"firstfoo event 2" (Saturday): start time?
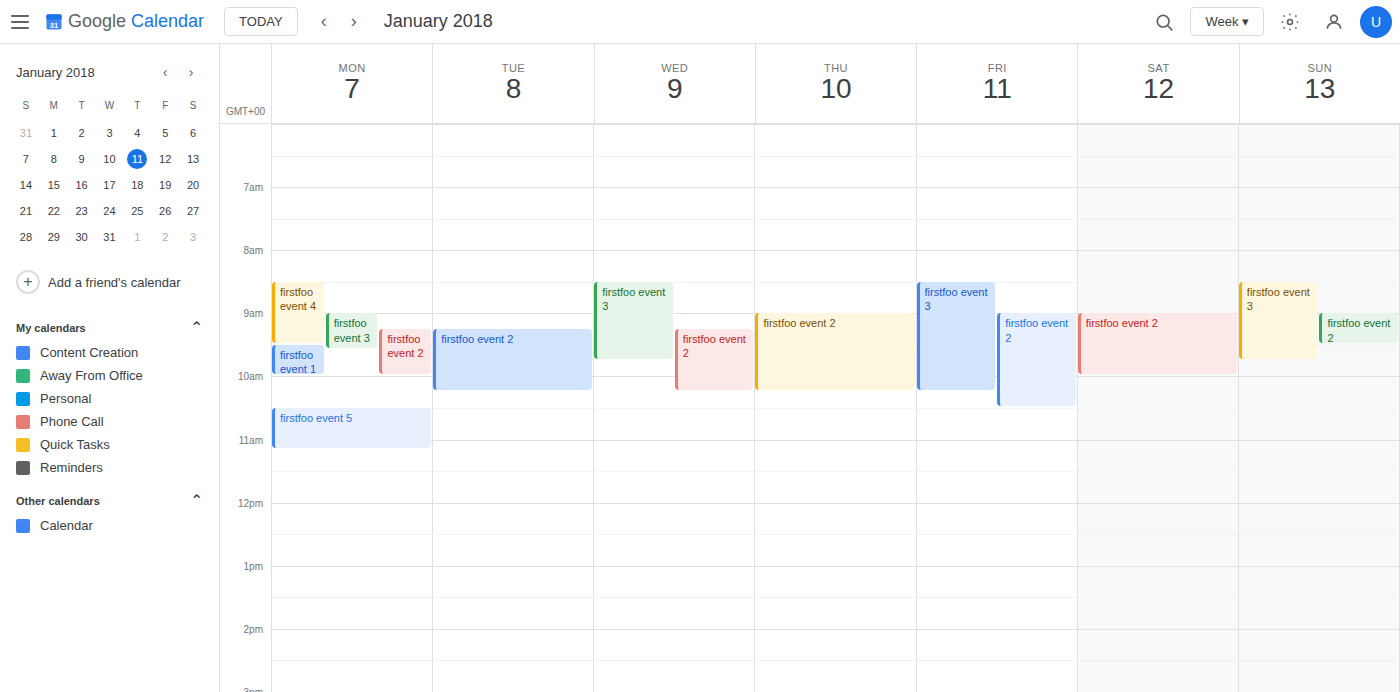
9:00 AM